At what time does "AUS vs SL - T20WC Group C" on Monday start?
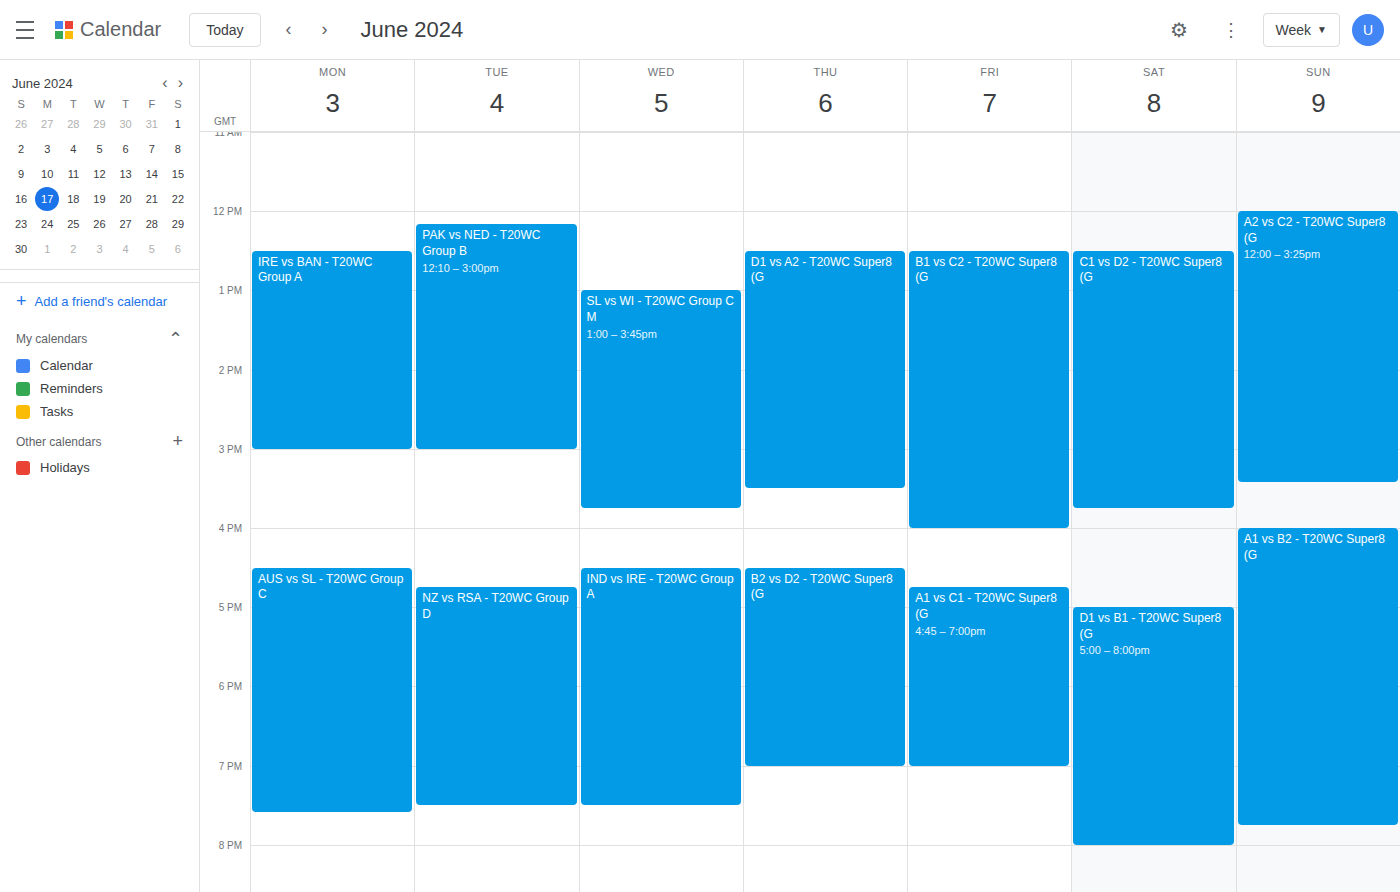
16:30